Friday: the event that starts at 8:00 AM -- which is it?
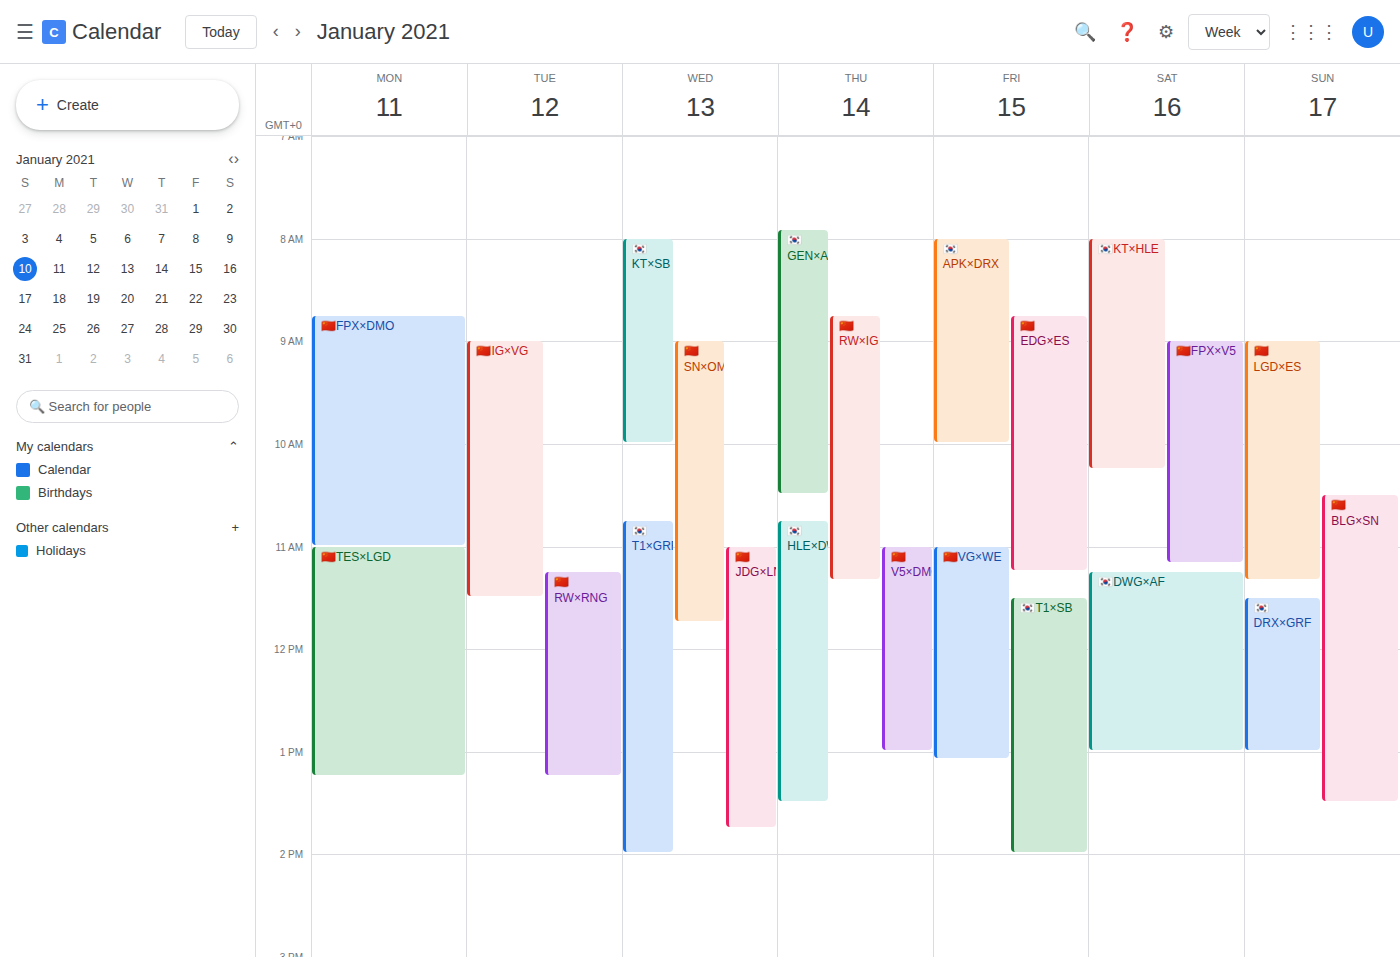
"🇰🇷APK×DRX"